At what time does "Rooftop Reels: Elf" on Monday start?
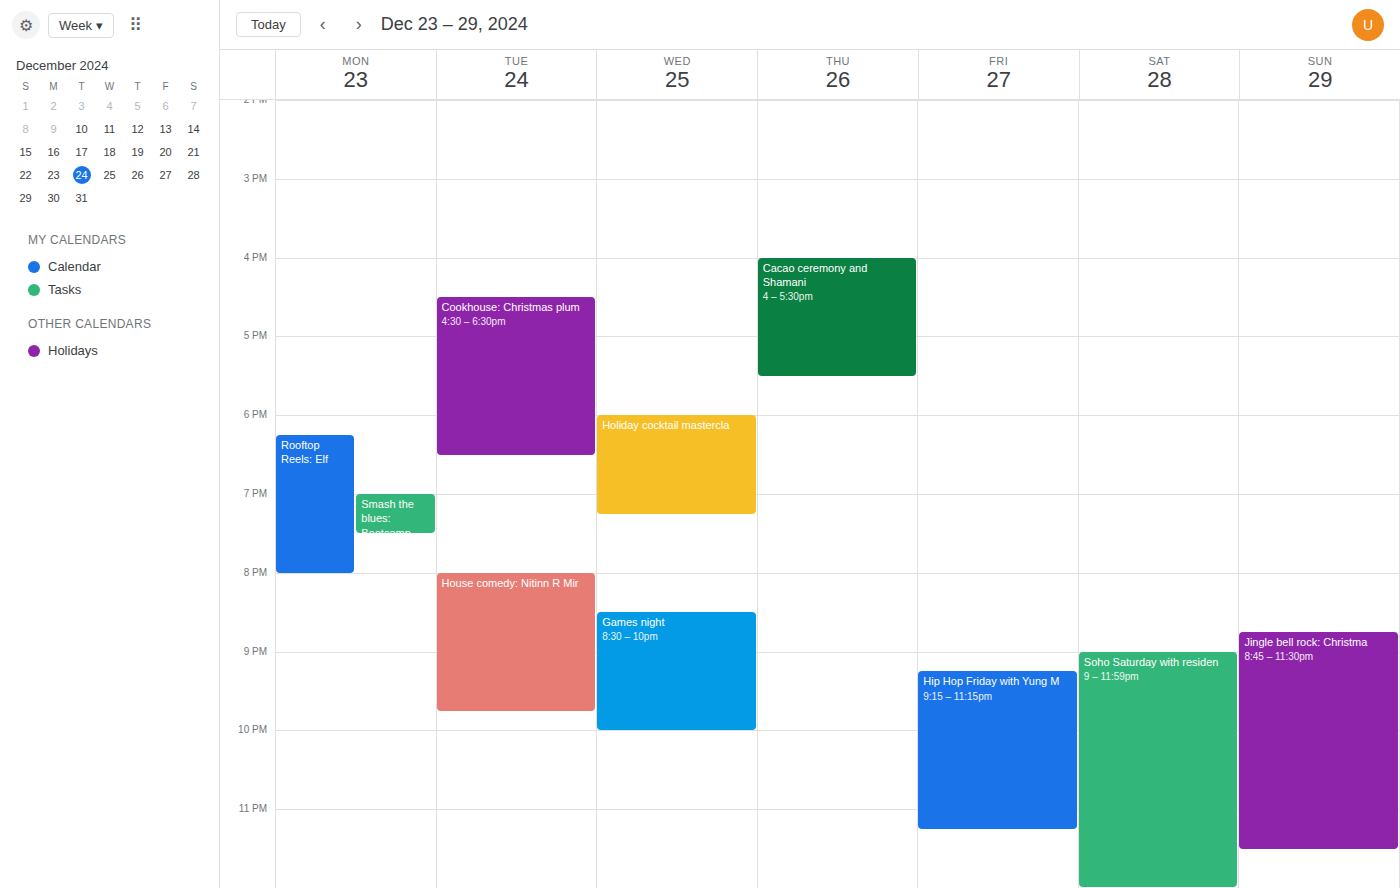
6:15 PM